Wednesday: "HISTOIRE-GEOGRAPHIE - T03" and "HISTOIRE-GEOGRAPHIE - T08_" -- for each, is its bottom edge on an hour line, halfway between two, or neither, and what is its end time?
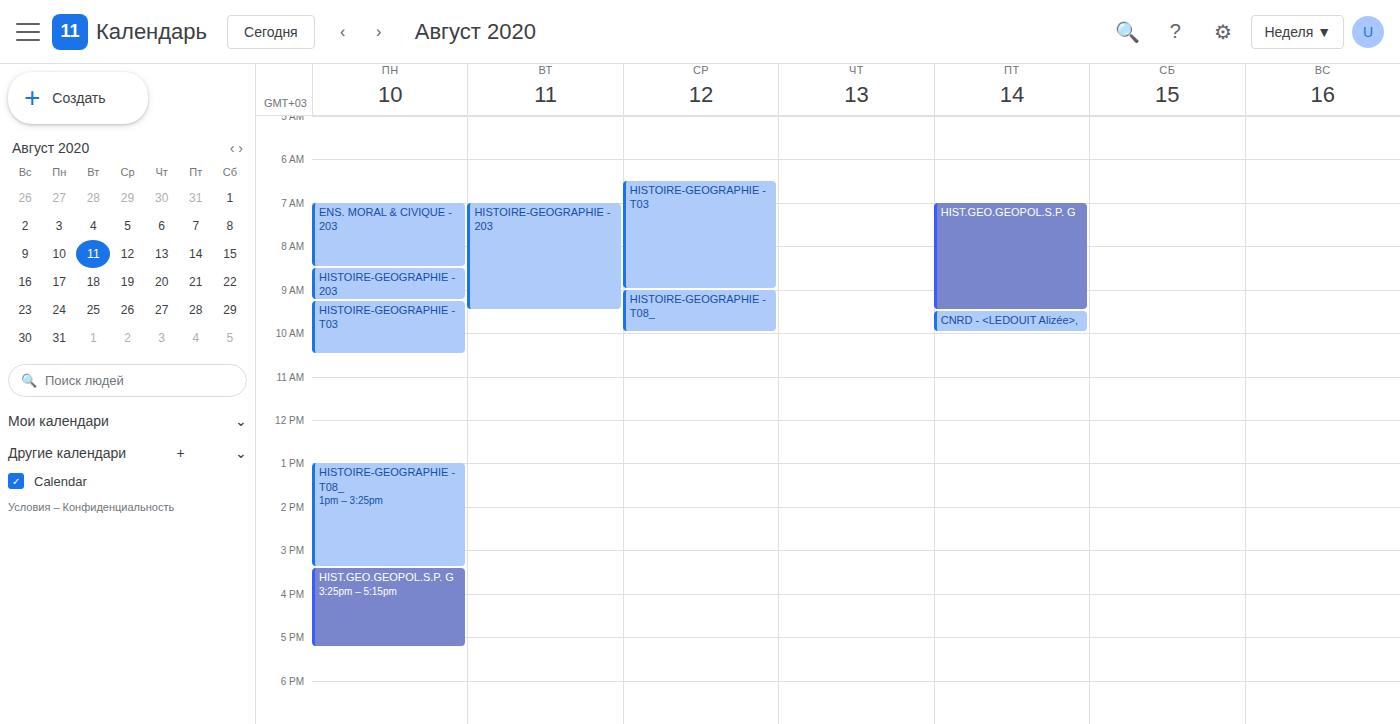
"HISTOIRE-GEOGRAPHIE - T03": 9:00 AM, exactly on the 9 AM line. "HISTOIRE-GEOGRAPHIE - T08_": 10:00 AM, exactly on the 10 AM line.